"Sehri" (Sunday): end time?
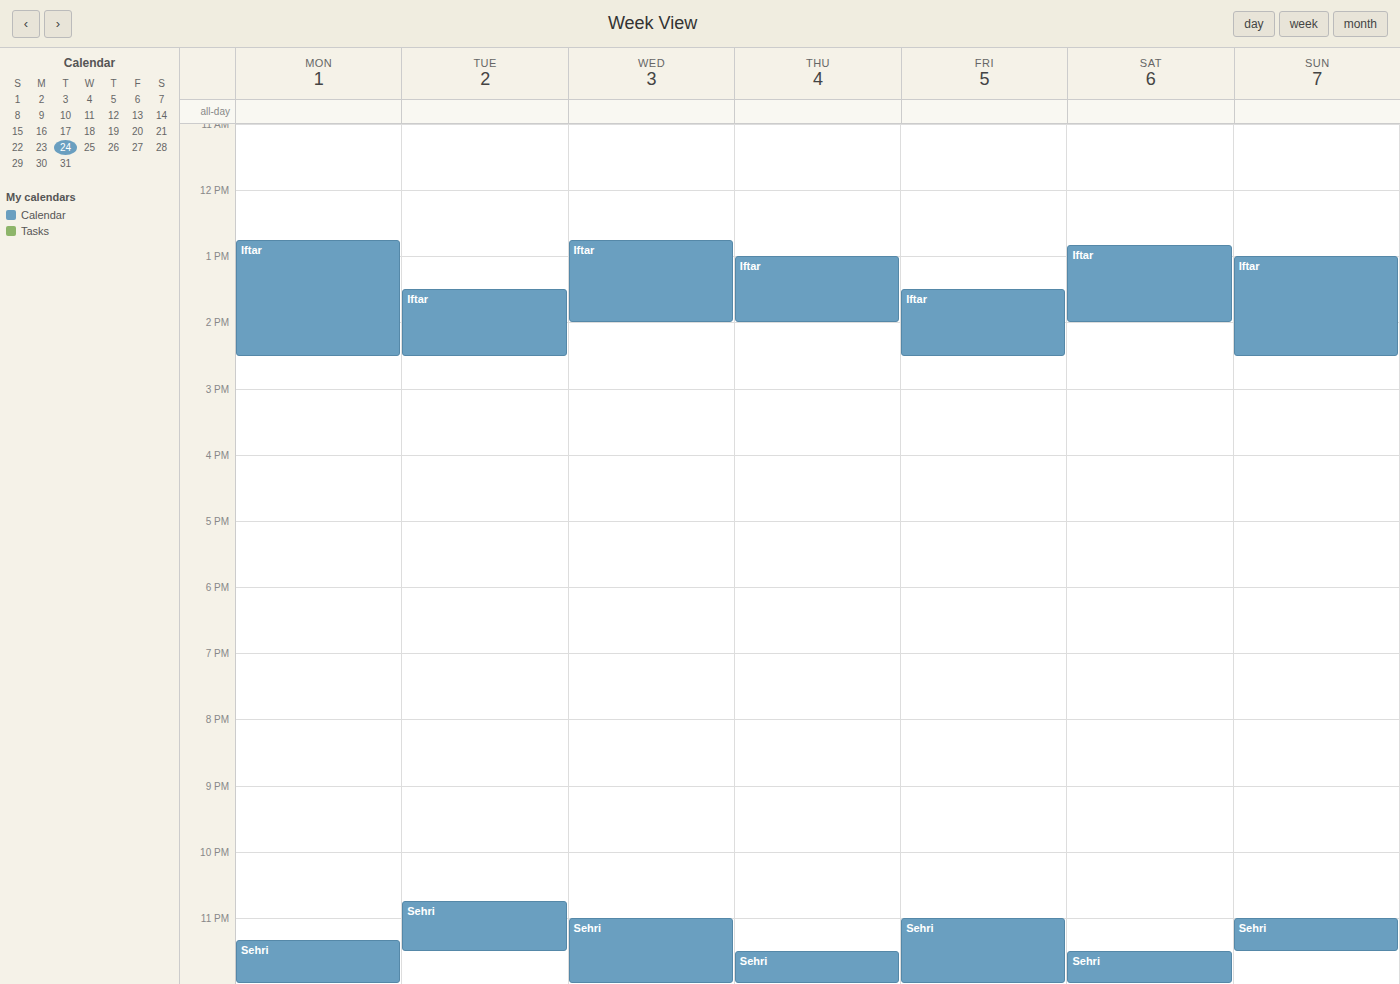
23:30